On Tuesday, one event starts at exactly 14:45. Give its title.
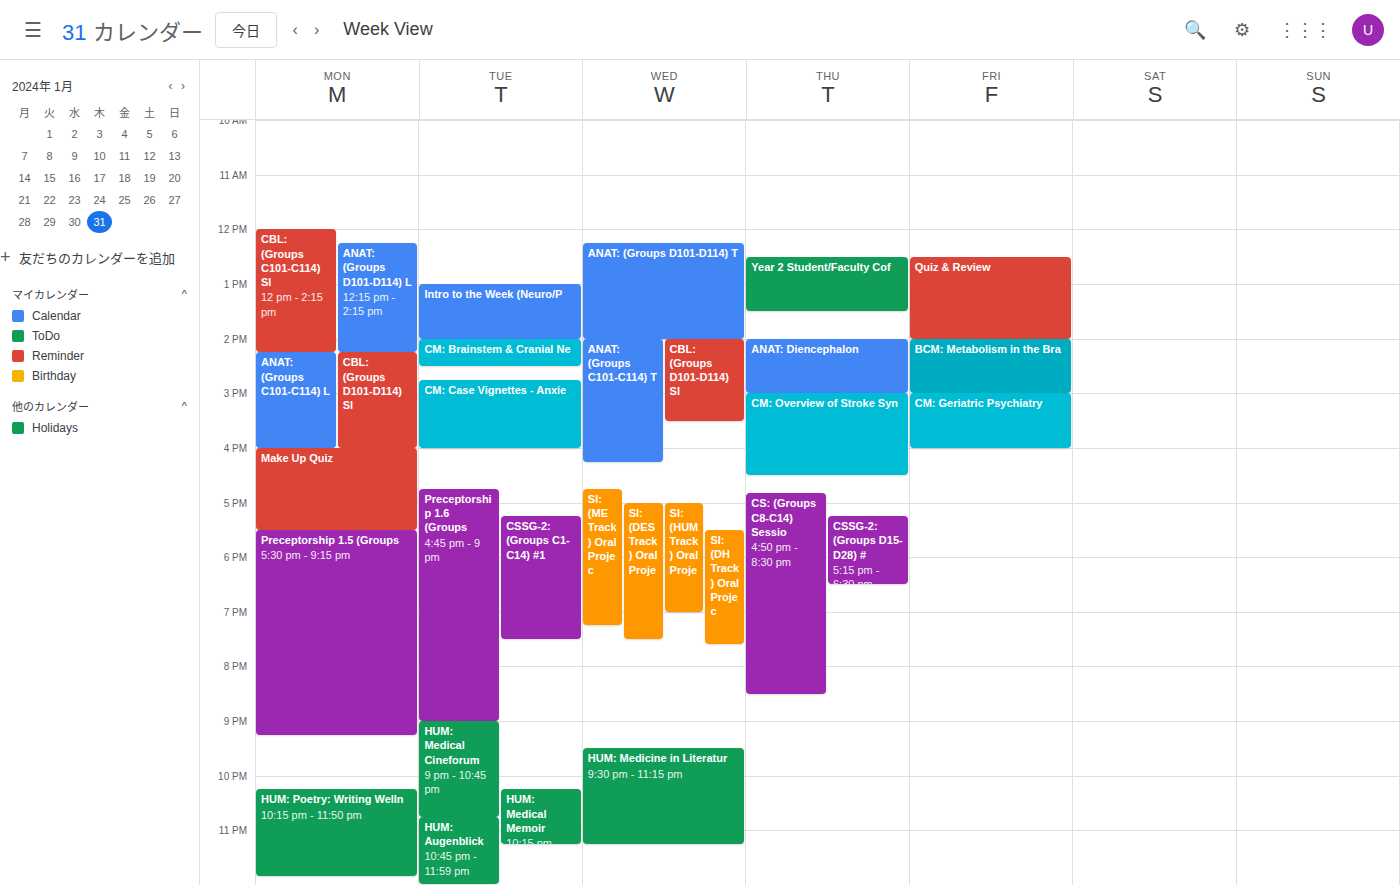
"CM: Case Vignettes - Anxie"